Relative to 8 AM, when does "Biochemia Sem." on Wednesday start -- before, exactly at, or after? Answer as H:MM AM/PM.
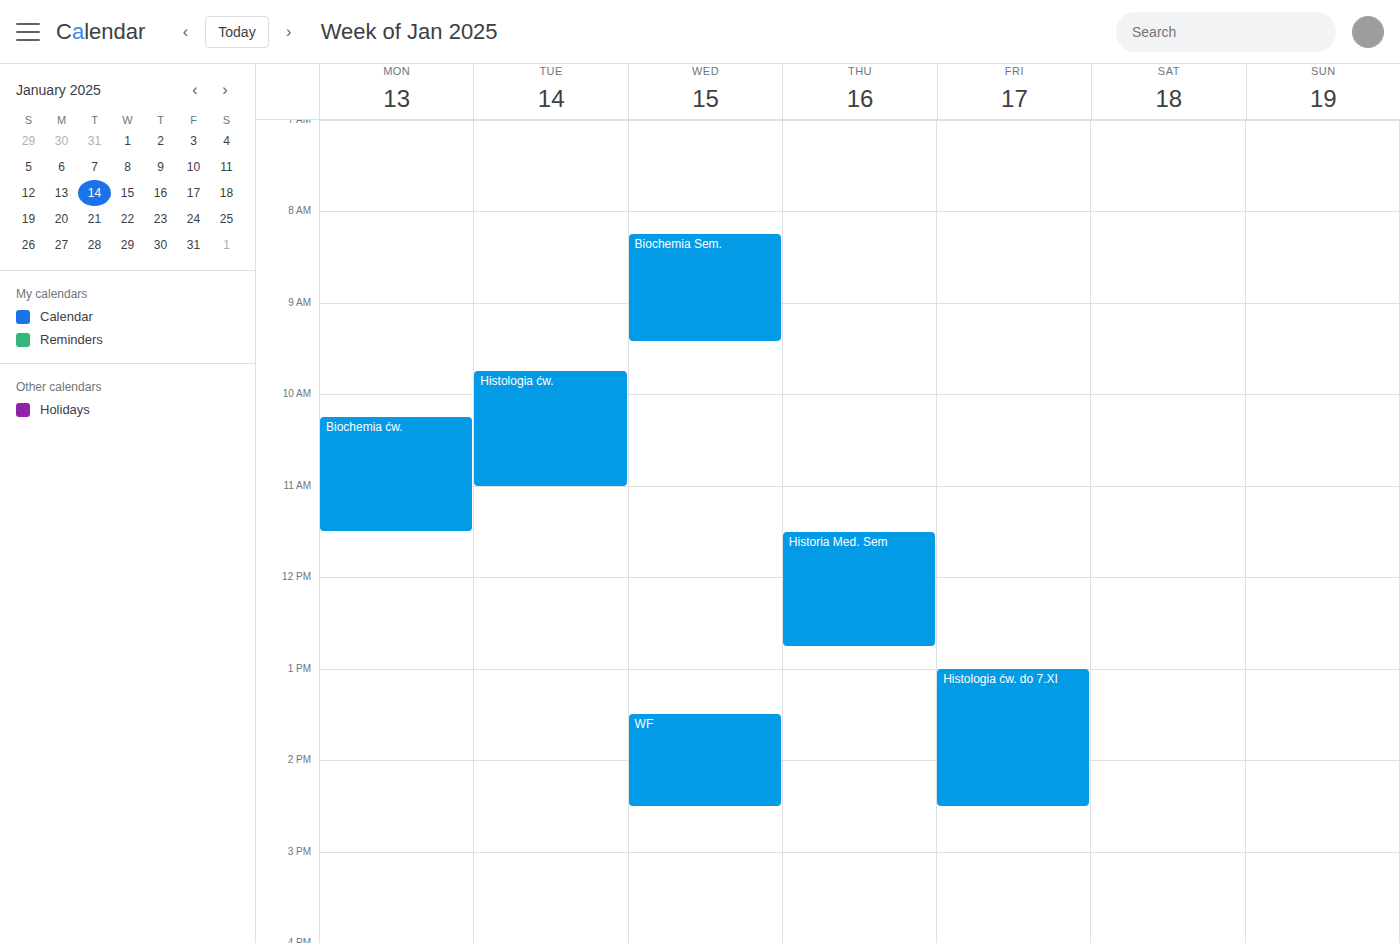
8:15 AM -- after 8 AM, 15 minutes below the 8 AM line.